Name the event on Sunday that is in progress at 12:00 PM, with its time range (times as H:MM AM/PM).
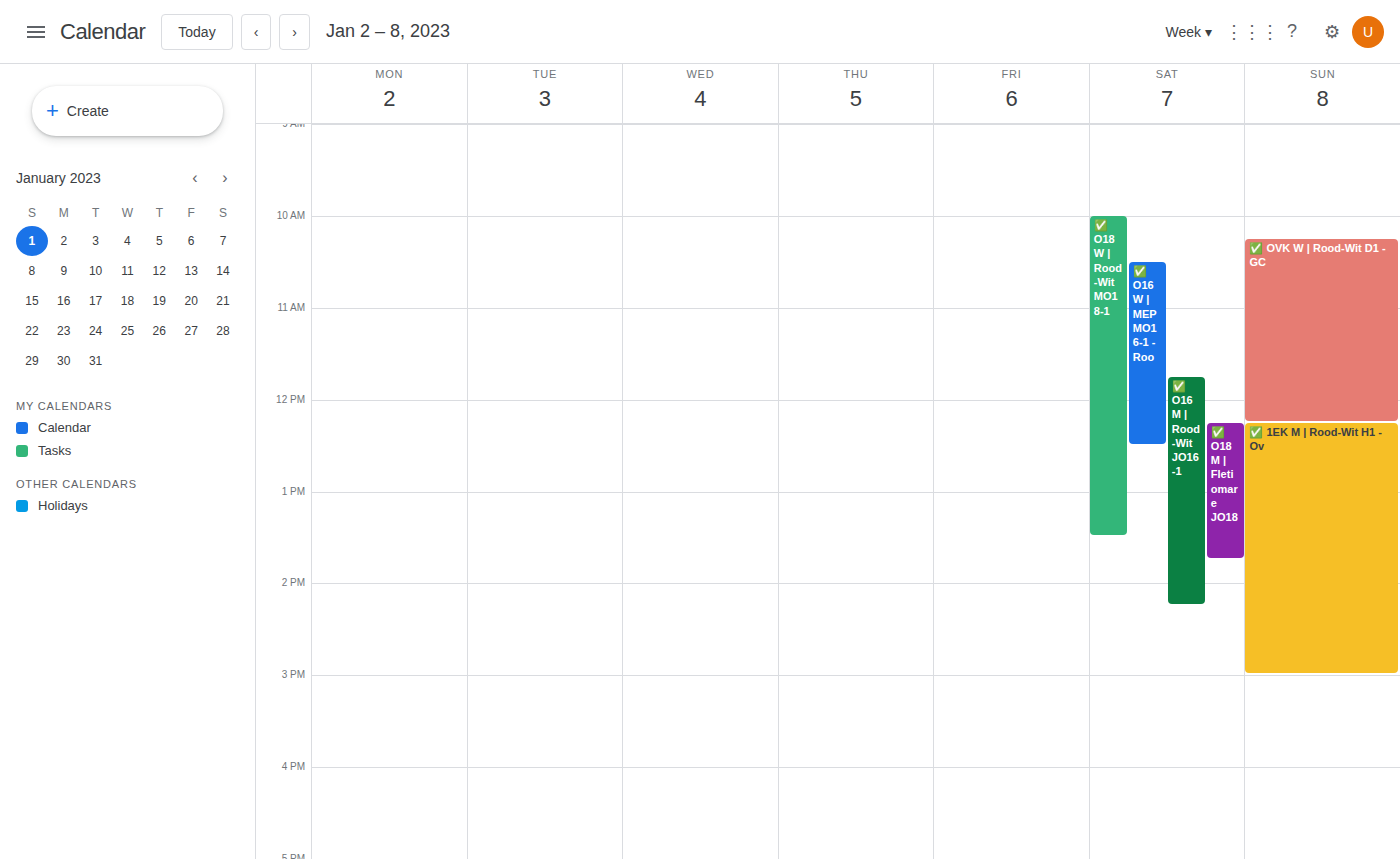
"✅ OVK W | Rood-Wit D1 - GC", 10:15 AM to 12:15 PM